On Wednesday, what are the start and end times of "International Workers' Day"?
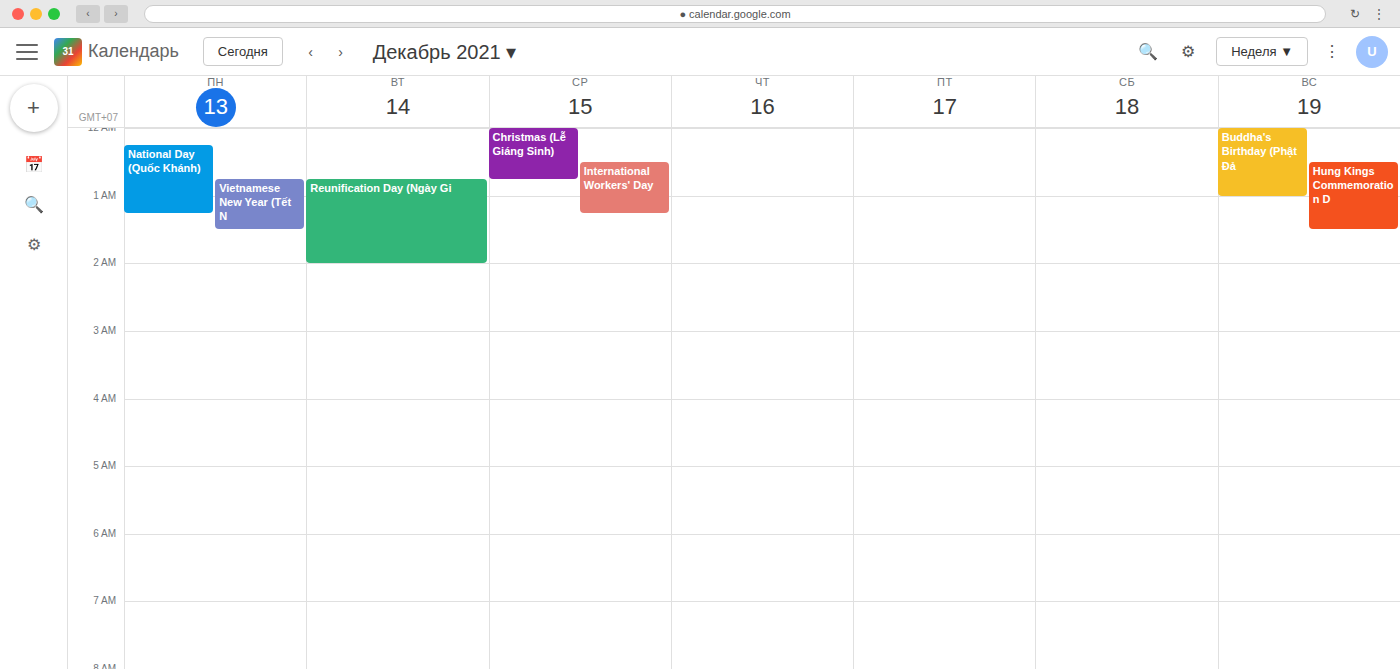
12:30 AM to 1:15 AM